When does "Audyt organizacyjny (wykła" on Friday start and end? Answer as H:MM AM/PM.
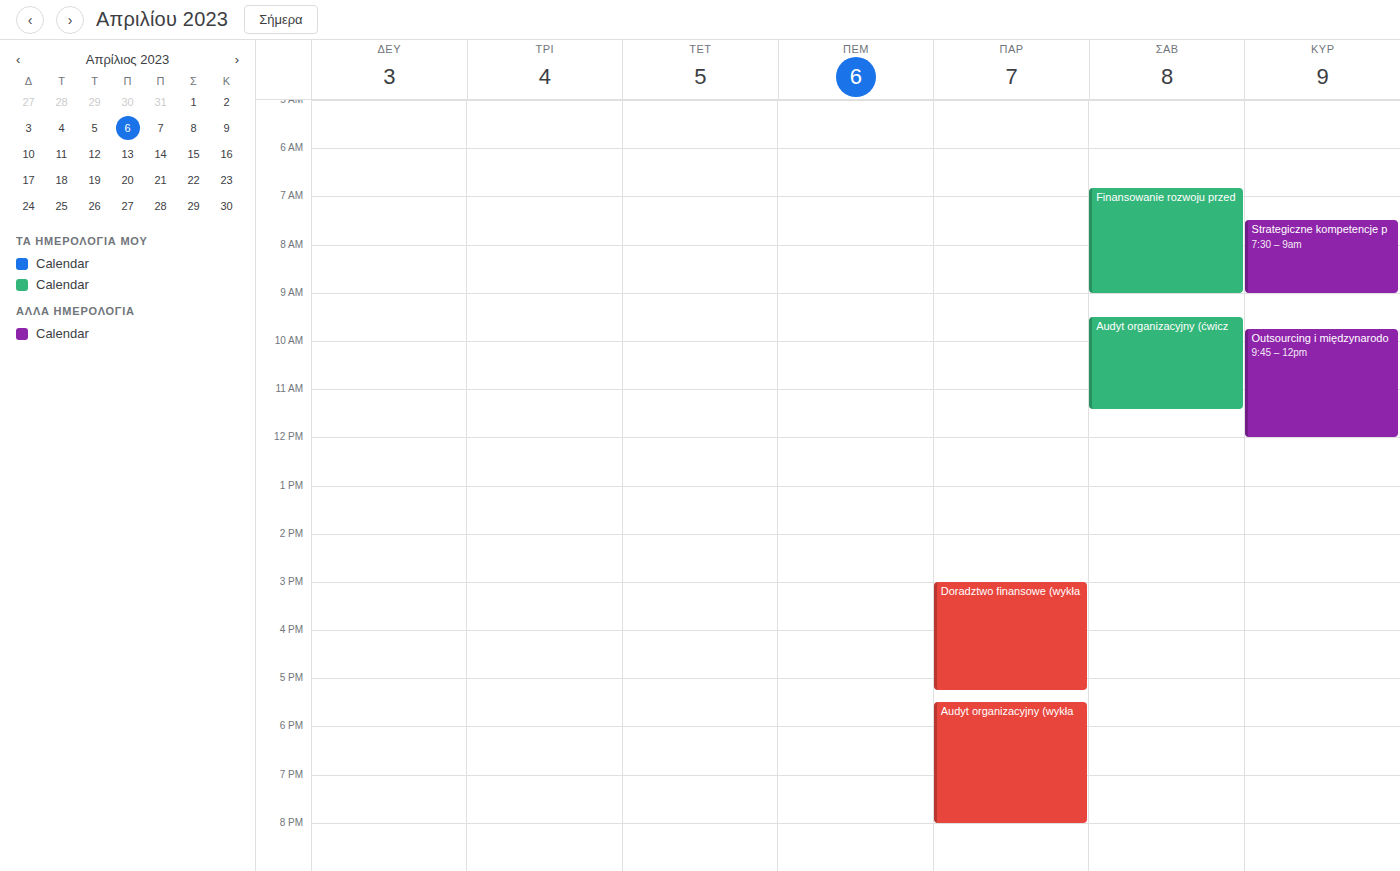
5:30 PM to 8:00 PM